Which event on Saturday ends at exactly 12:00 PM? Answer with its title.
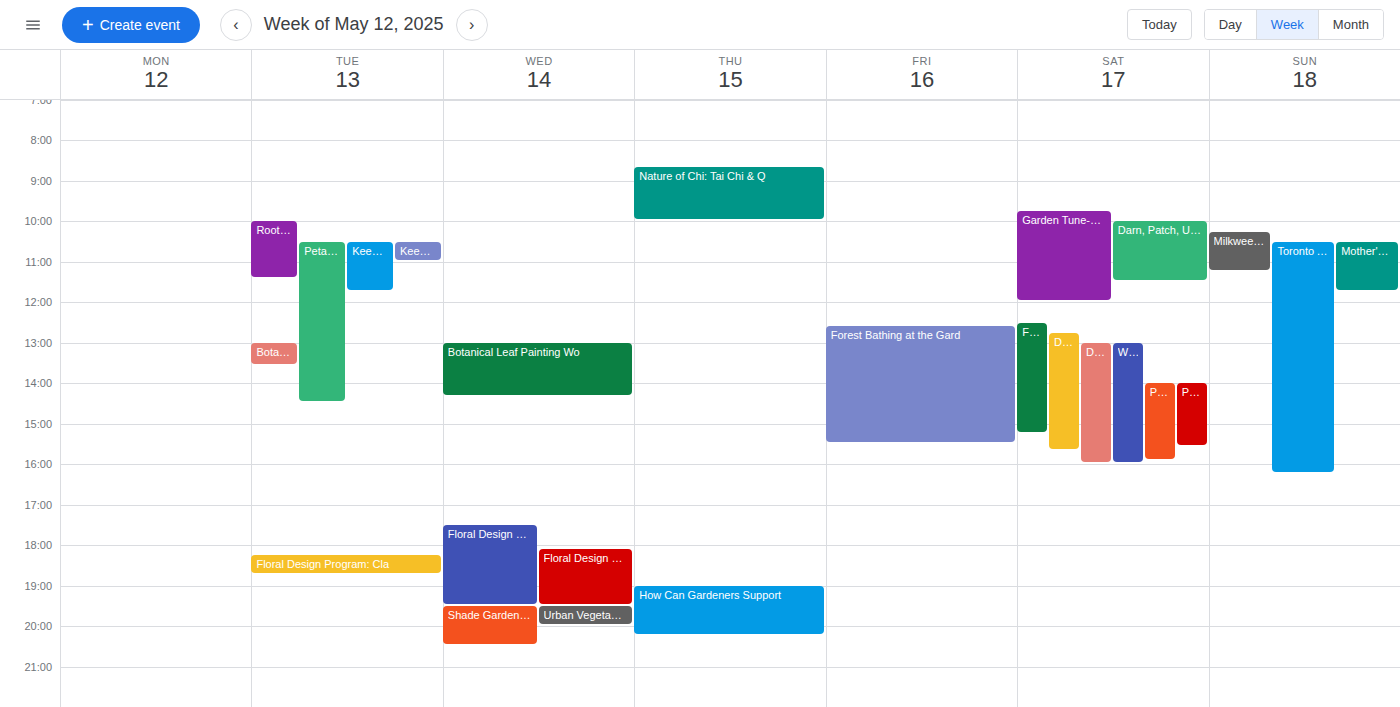
"Garden Tune-Up: Winter Pru"